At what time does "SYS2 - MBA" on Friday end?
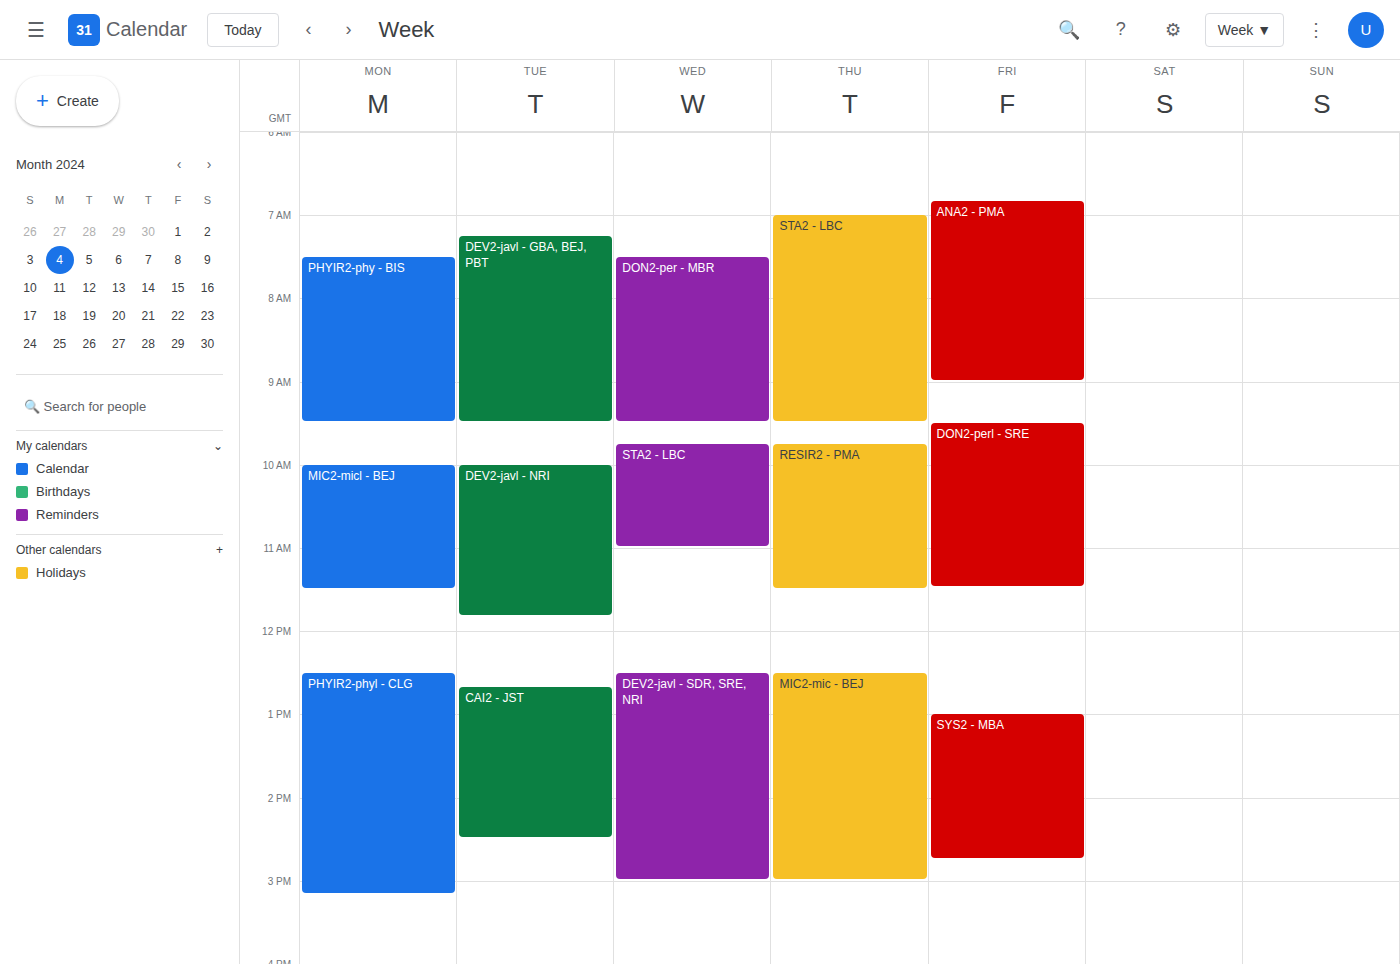
2:45 PM